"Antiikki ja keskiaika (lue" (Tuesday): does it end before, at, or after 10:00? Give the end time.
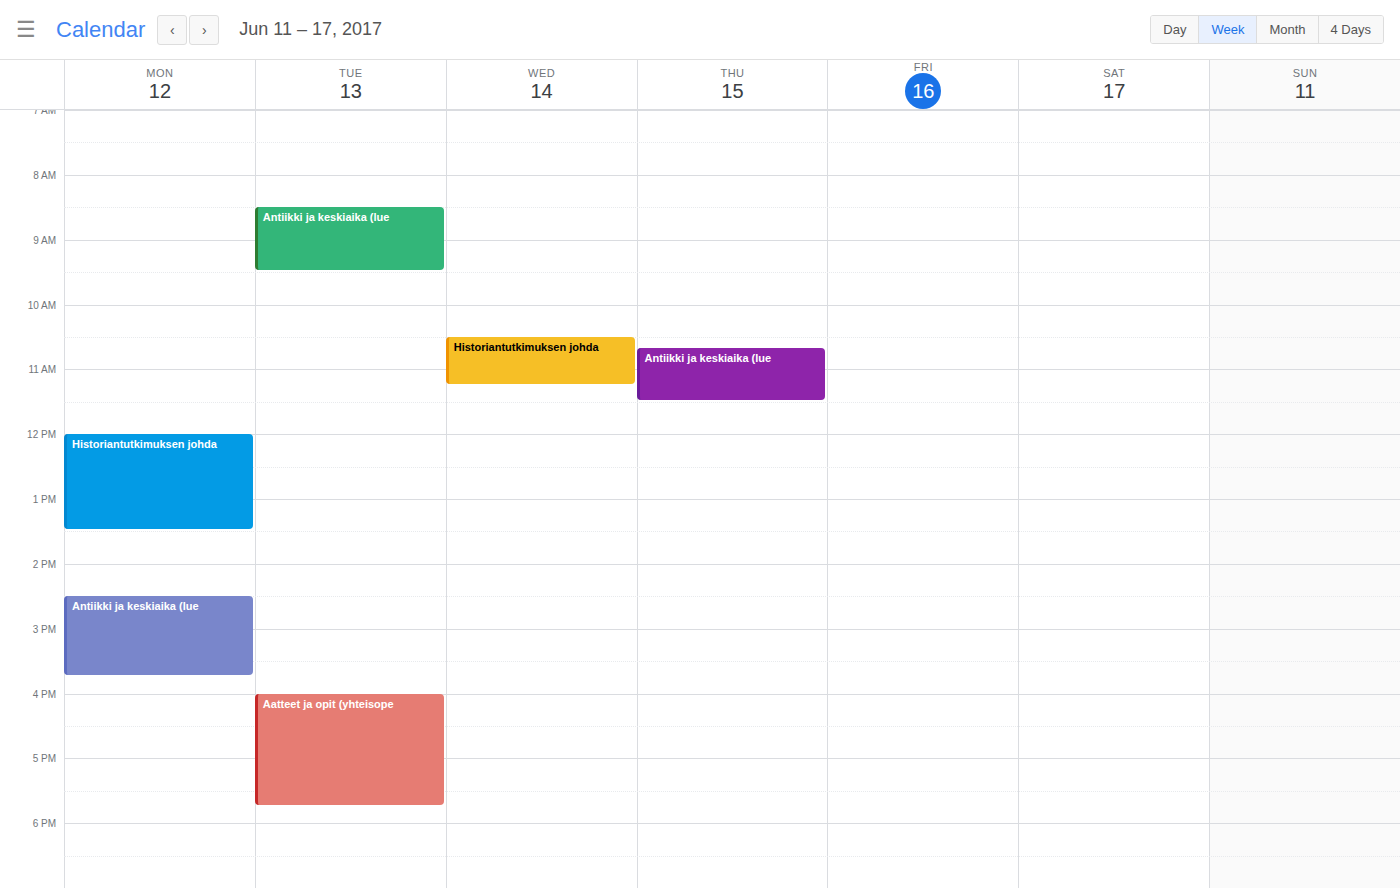
09:30 -- before 10:00, 30 minutes above the 10:00 line.